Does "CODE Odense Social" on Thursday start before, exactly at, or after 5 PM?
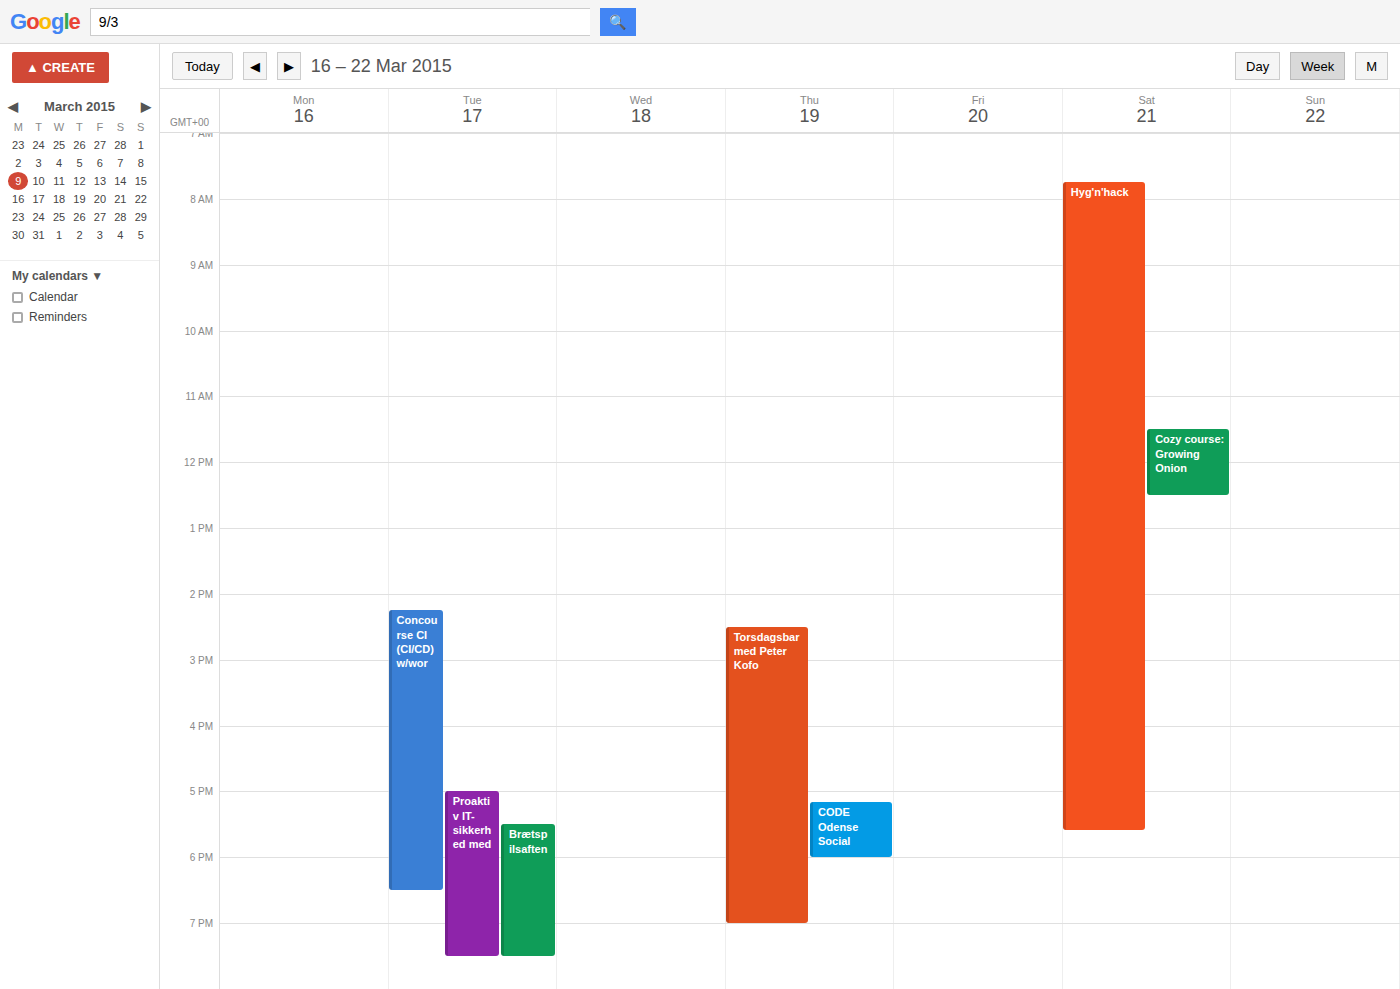
5:10 PM -- after 5 PM, 10 minutes below the 5 PM line.